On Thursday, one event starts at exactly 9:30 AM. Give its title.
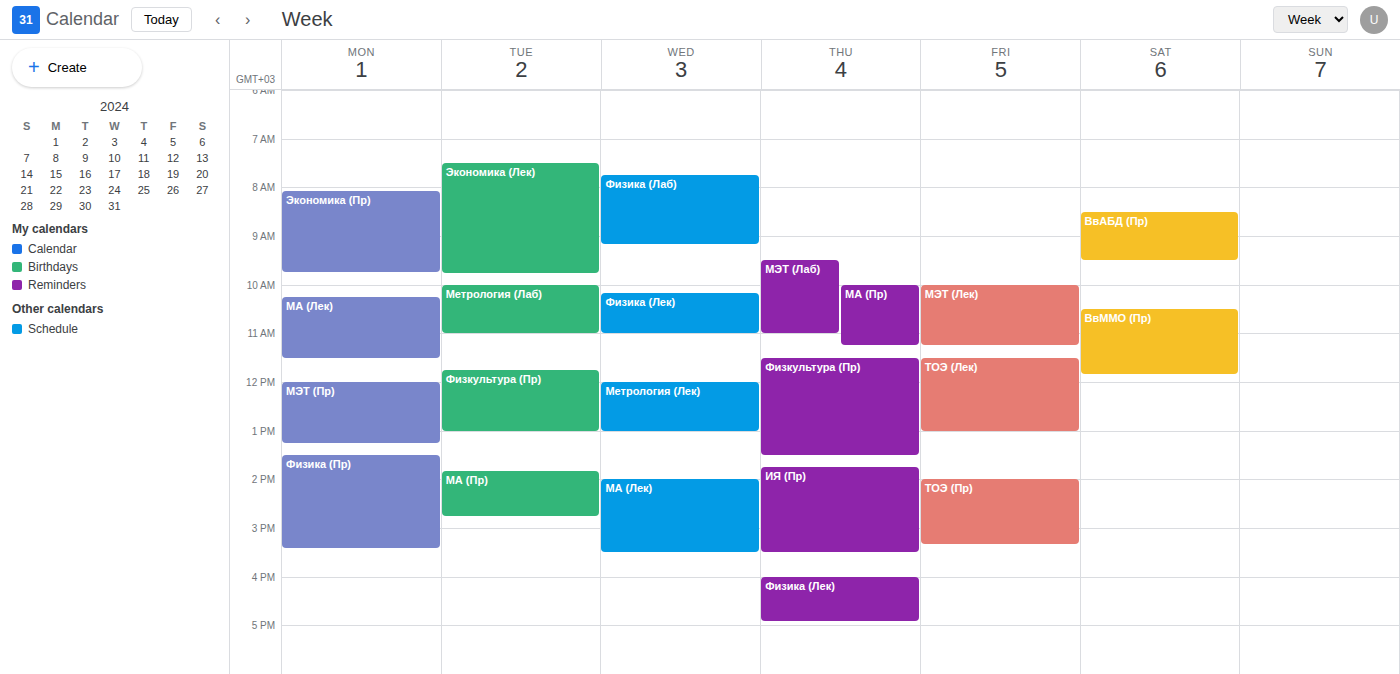
"МЭТ (Лаб)"